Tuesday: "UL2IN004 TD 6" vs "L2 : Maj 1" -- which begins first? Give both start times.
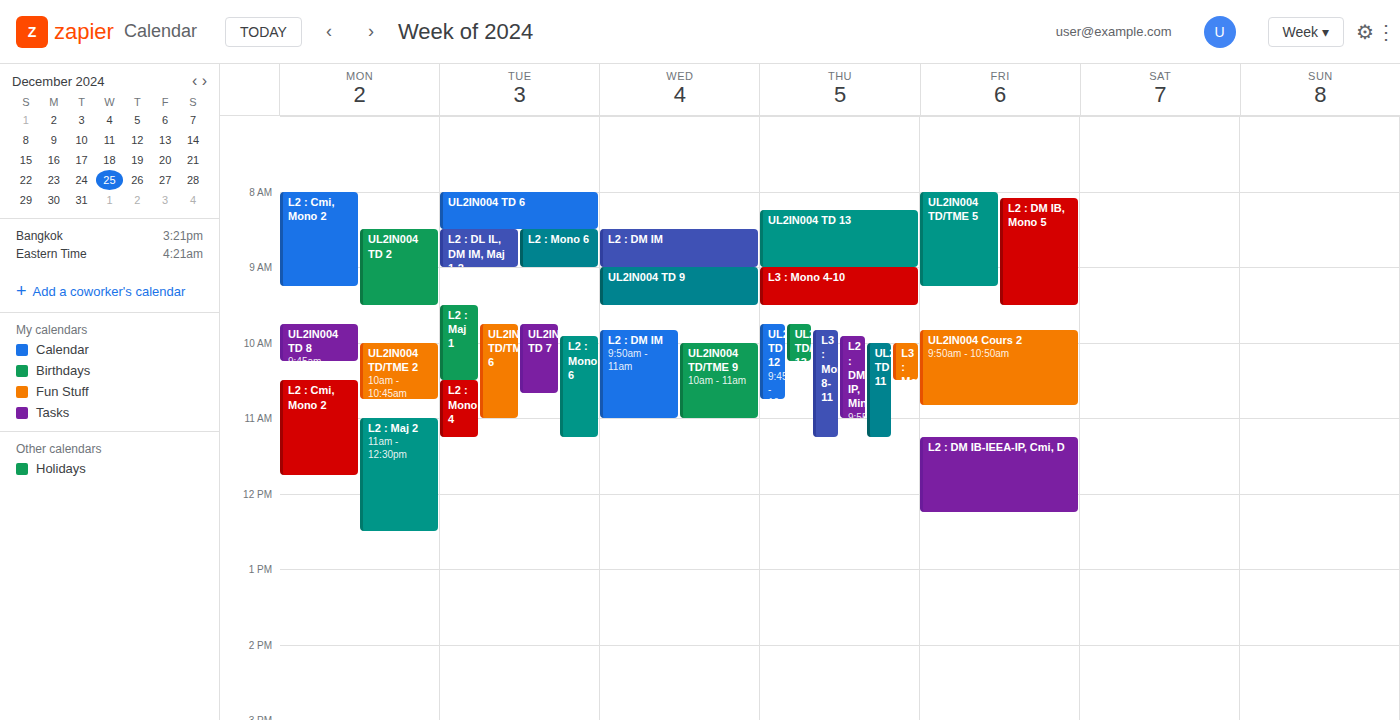
"UL2IN004 TD 6" 08:00; "L2 : Maj 1" 09:30.